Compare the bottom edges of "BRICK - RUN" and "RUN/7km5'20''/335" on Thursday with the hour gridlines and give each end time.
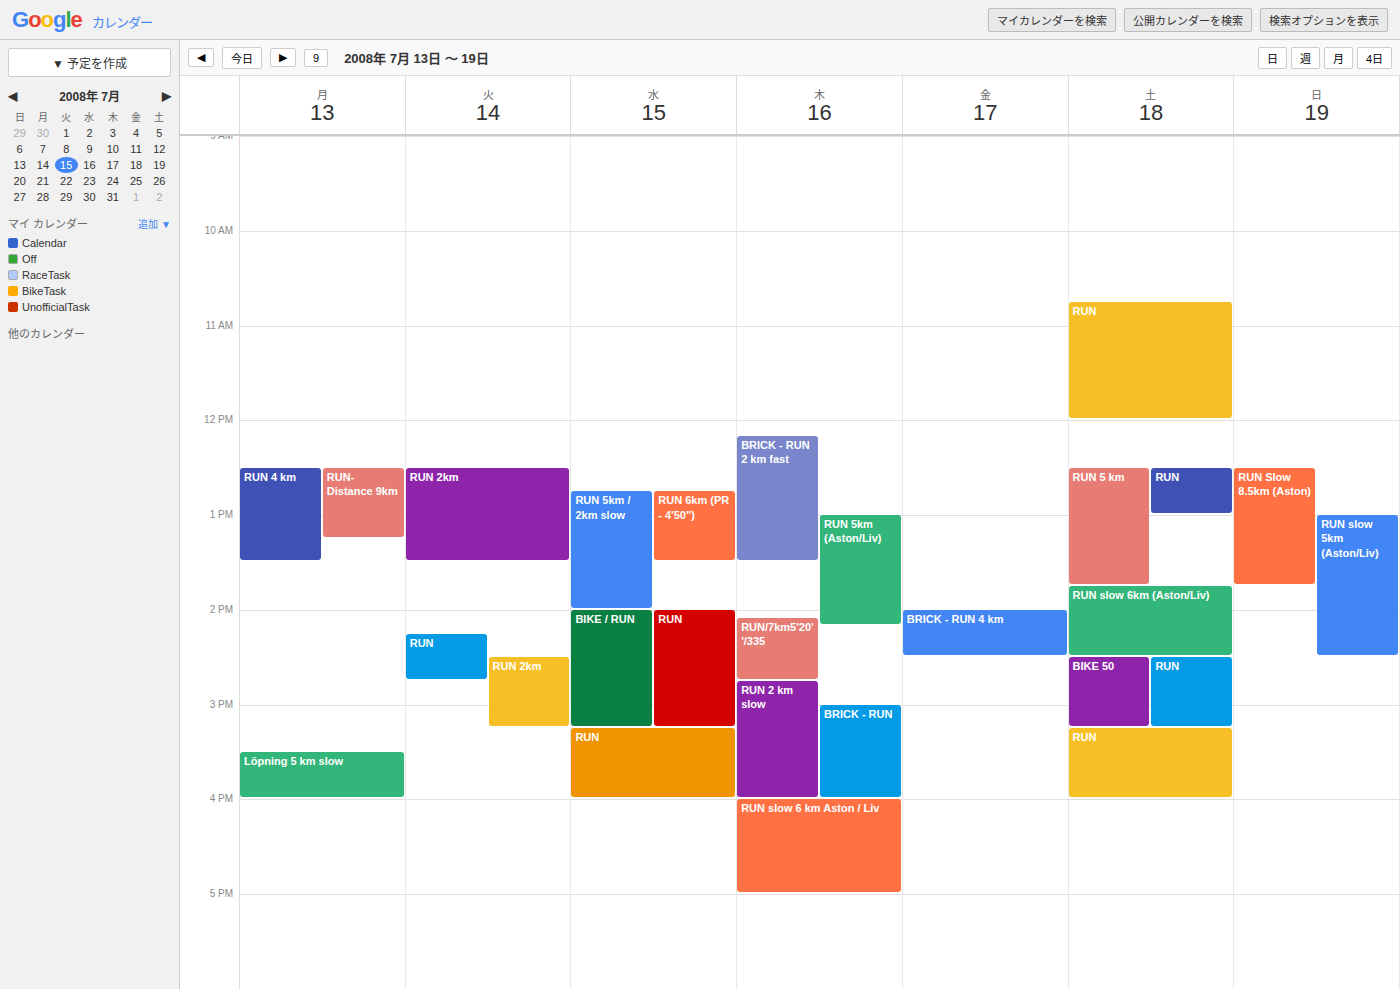
"BRICK - RUN": 4:00 PM, exactly on the 4 PM line. "RUN/7km5'20''/335": 2:45 PM, neither: three quarters of the way from the 2 PM line to the 3 PM line.